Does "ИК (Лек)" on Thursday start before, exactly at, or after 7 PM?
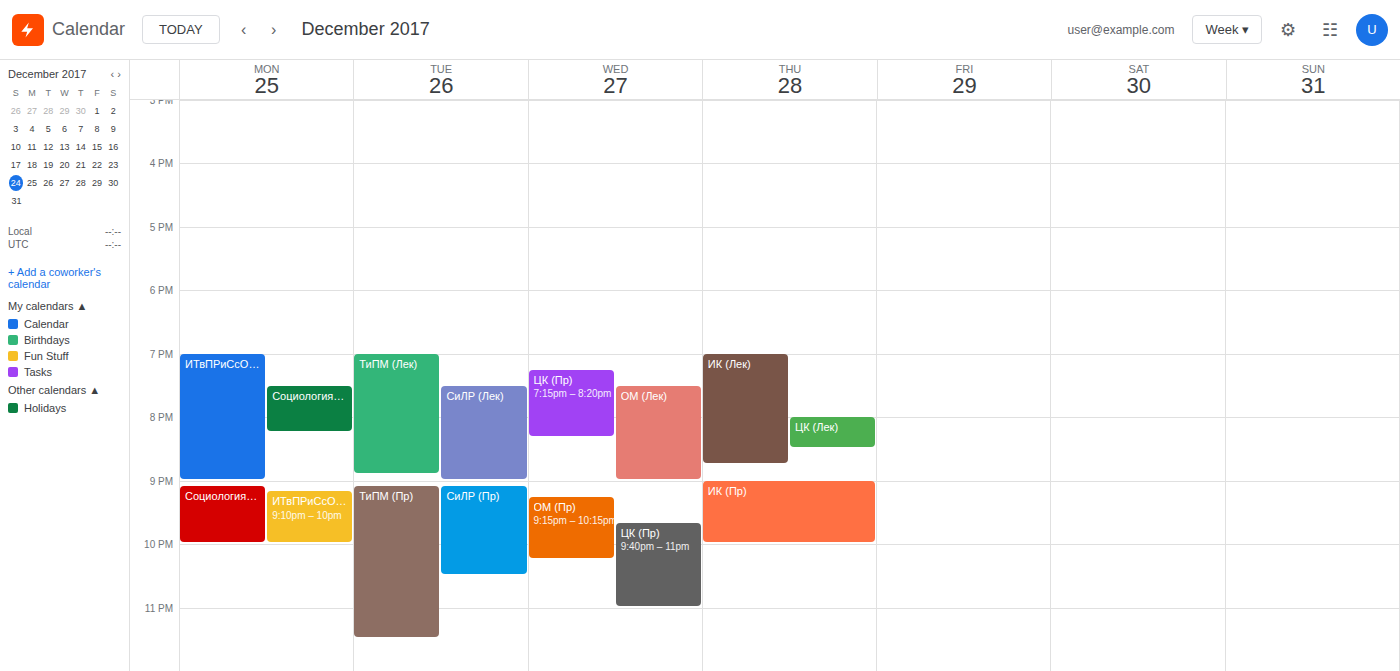
7:00 PM -- exactly at 7 PM, on the 7 PM line.